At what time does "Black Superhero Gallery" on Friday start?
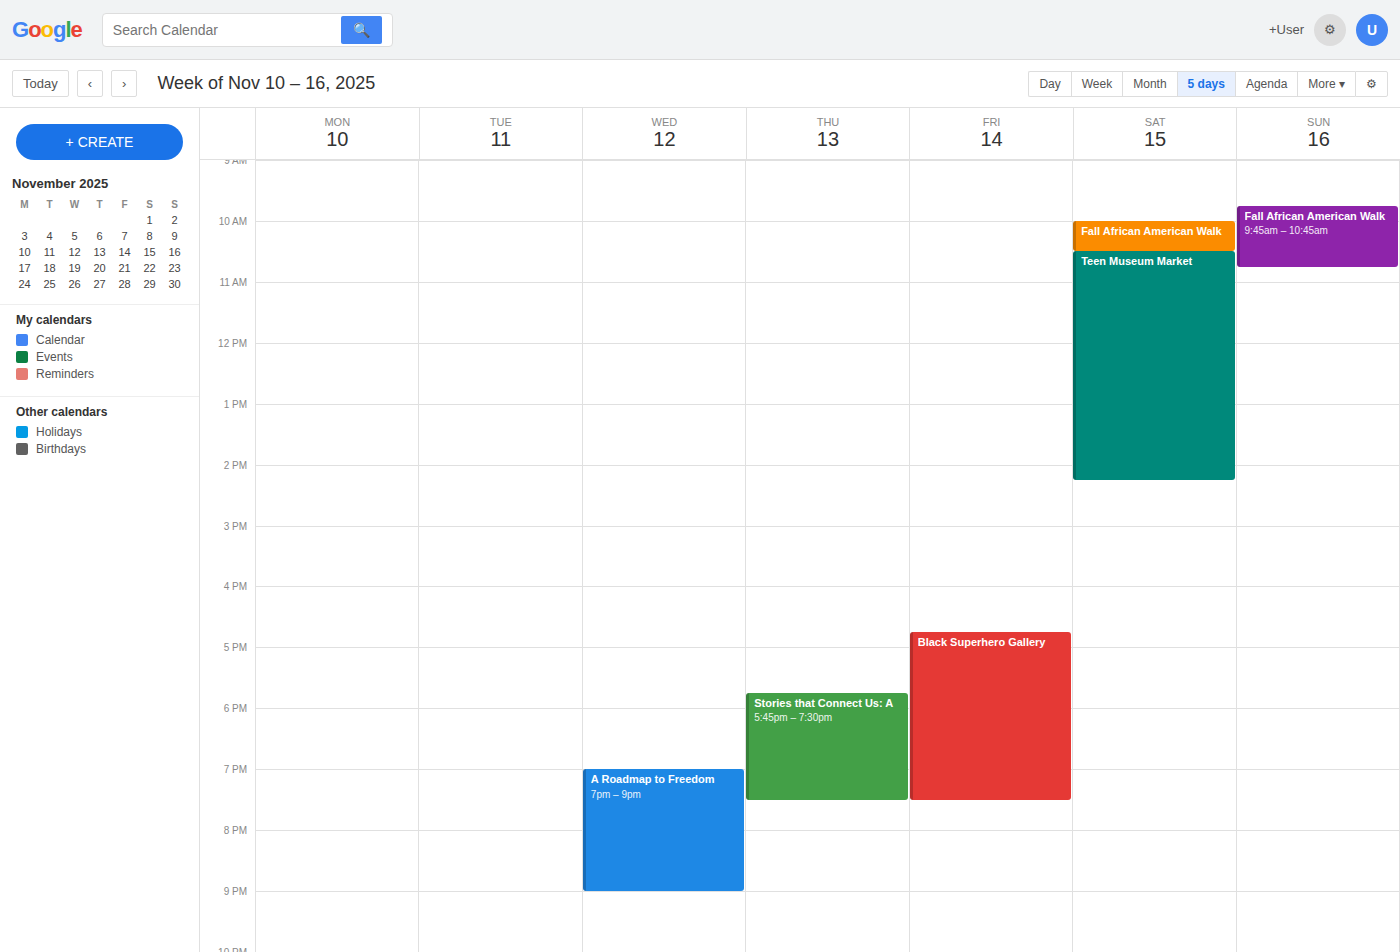
4:45 PM